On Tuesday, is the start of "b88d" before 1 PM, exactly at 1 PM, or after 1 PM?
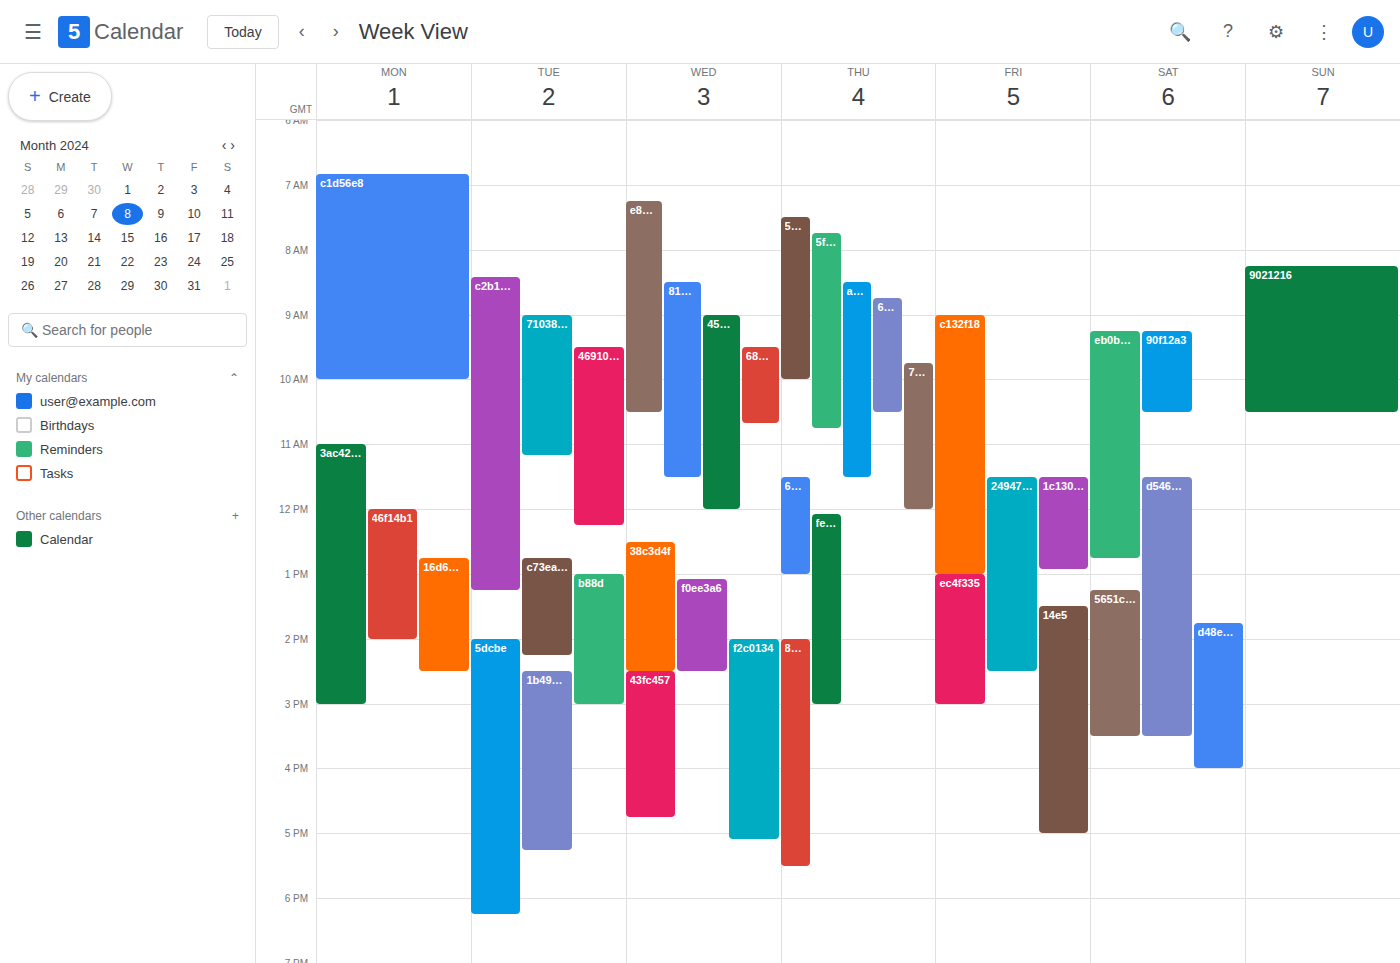
1:00 PM -- exactly at 1 PM, on the 1 PM line.